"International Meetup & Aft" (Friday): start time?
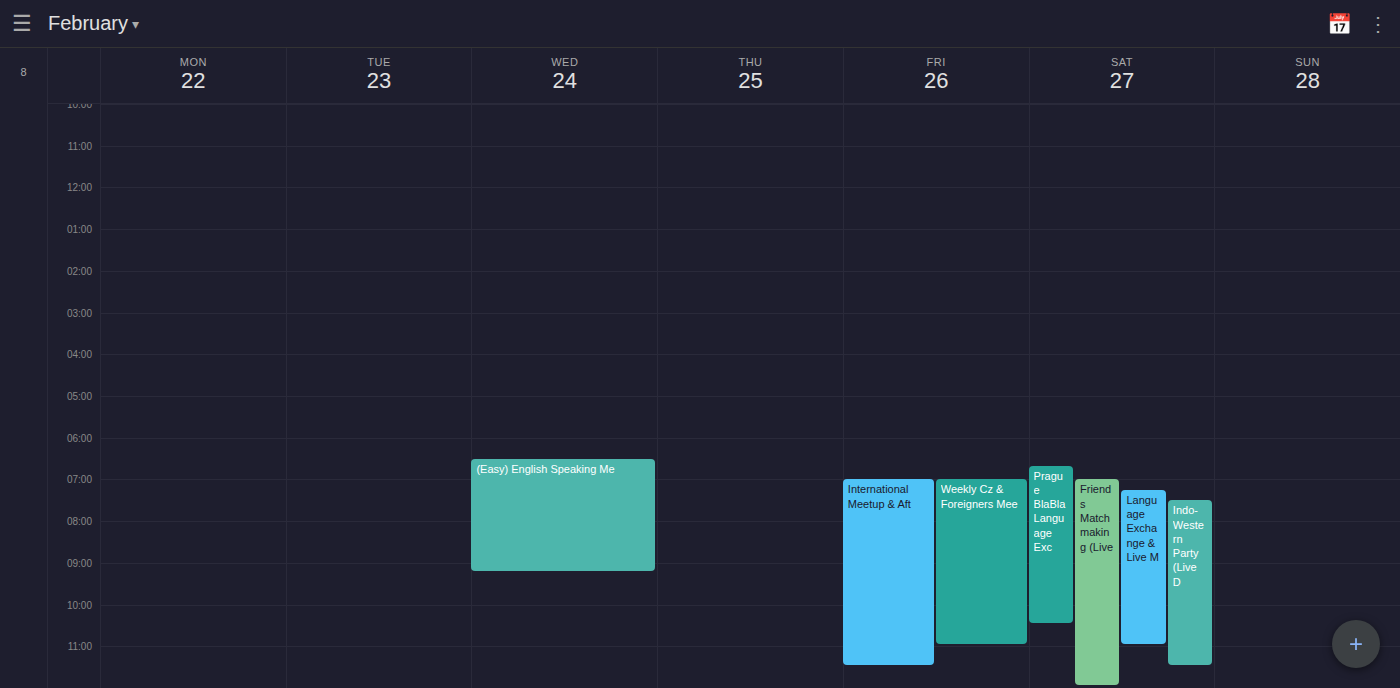
19:00